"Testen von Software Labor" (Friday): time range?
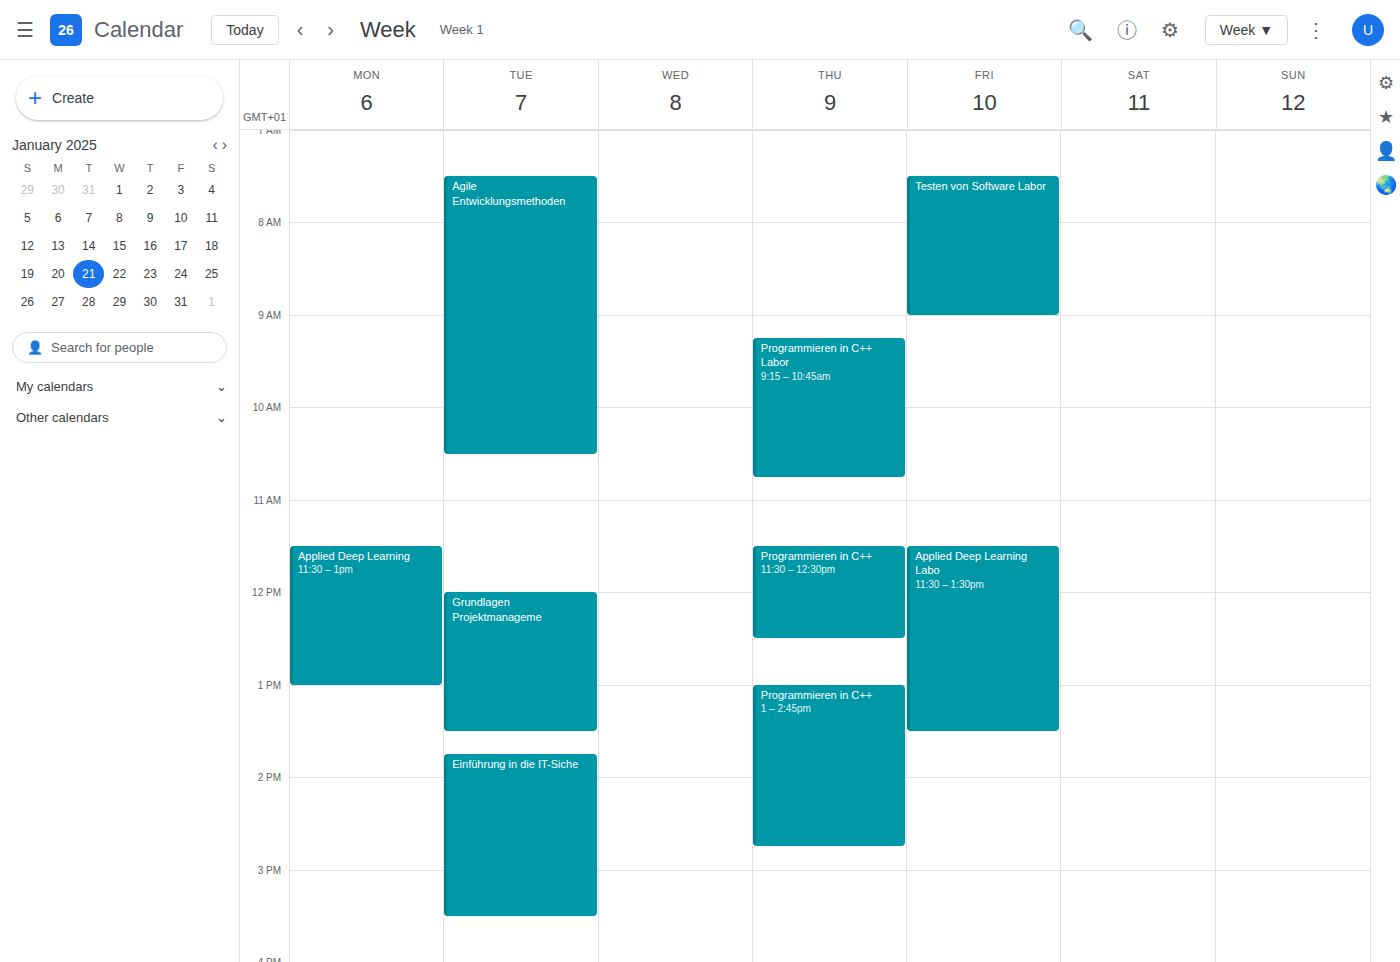
7:30 AM to 9:00 AM